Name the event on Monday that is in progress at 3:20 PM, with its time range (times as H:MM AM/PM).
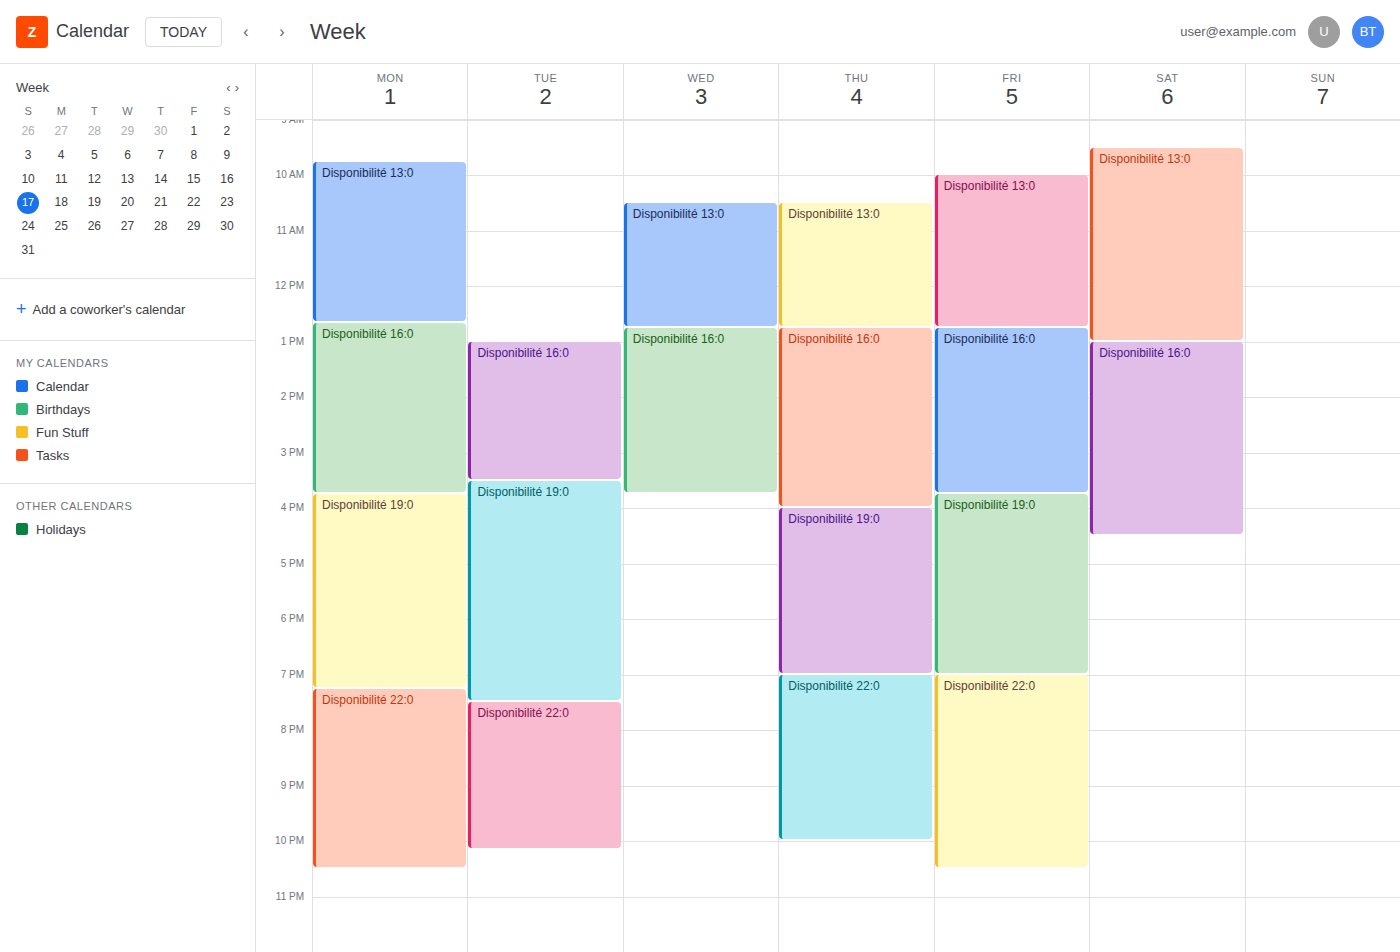
"Disponibilité 16:0", 12:40 PM to 3:45 PM